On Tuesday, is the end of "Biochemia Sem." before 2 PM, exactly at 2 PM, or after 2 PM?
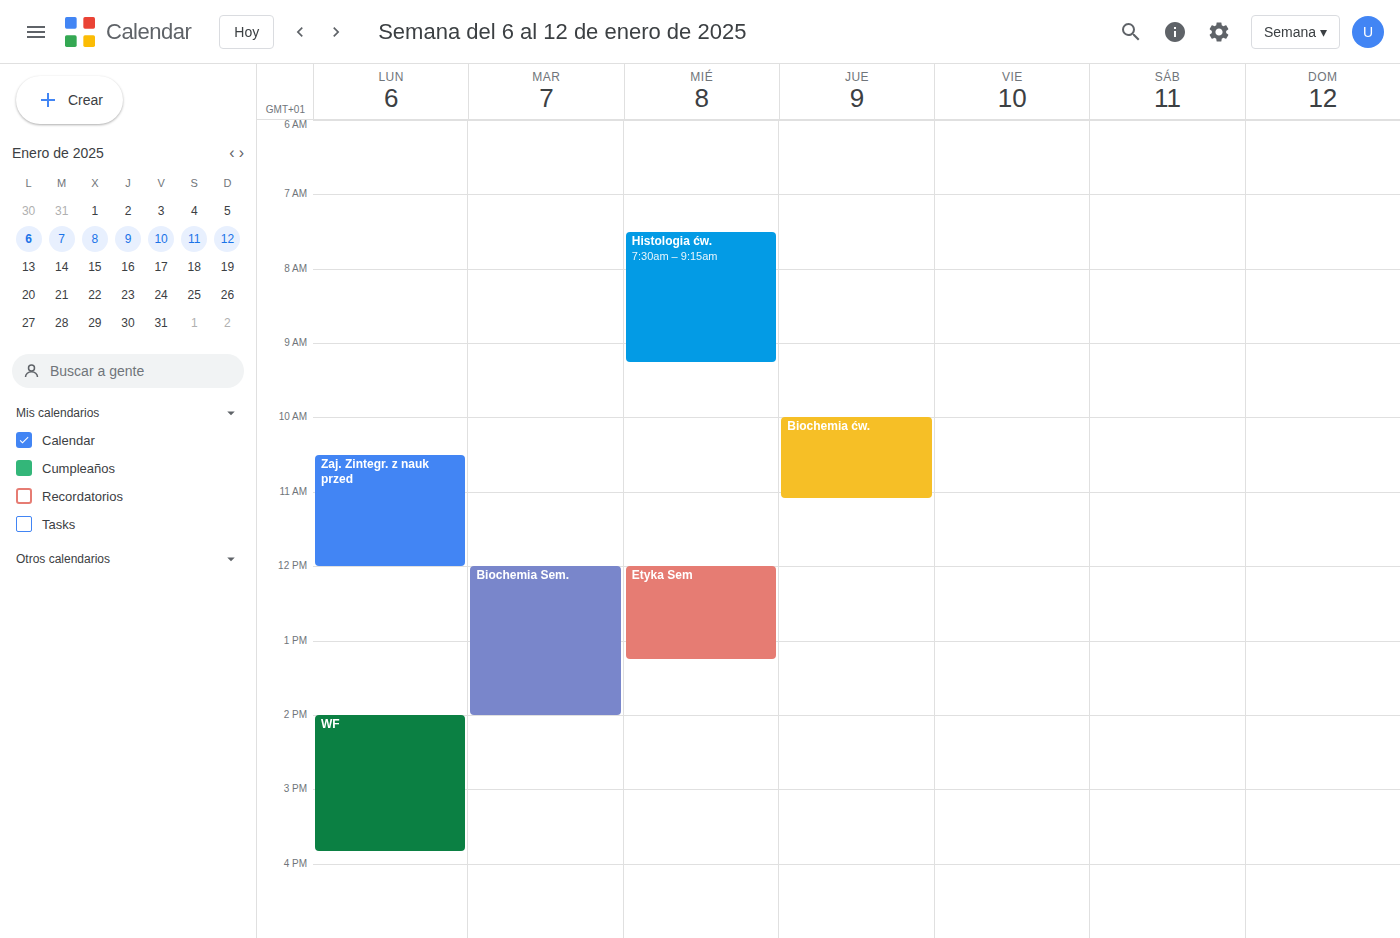
2:00 PM -- exactly at 2 PM, on the 2 PM line.